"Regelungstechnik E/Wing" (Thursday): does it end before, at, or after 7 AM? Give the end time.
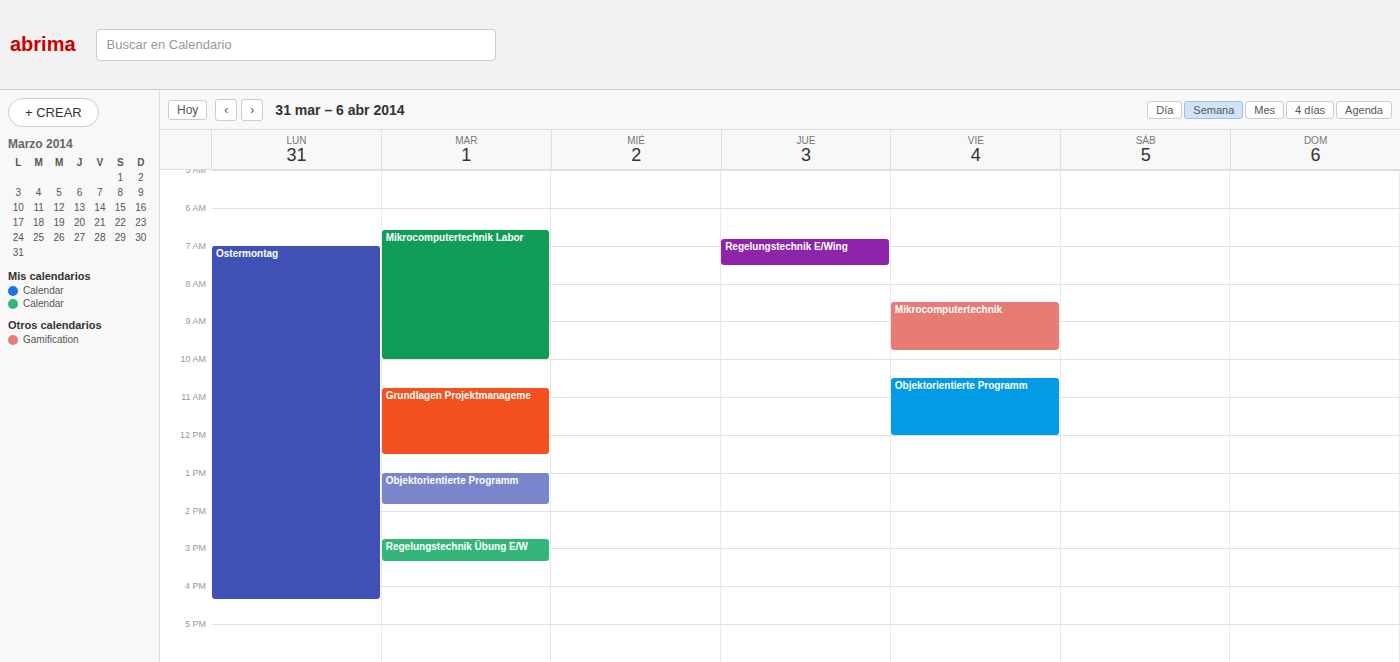
7:30 AM -- after 7 AM, 30 minutes below the 7 AM line.